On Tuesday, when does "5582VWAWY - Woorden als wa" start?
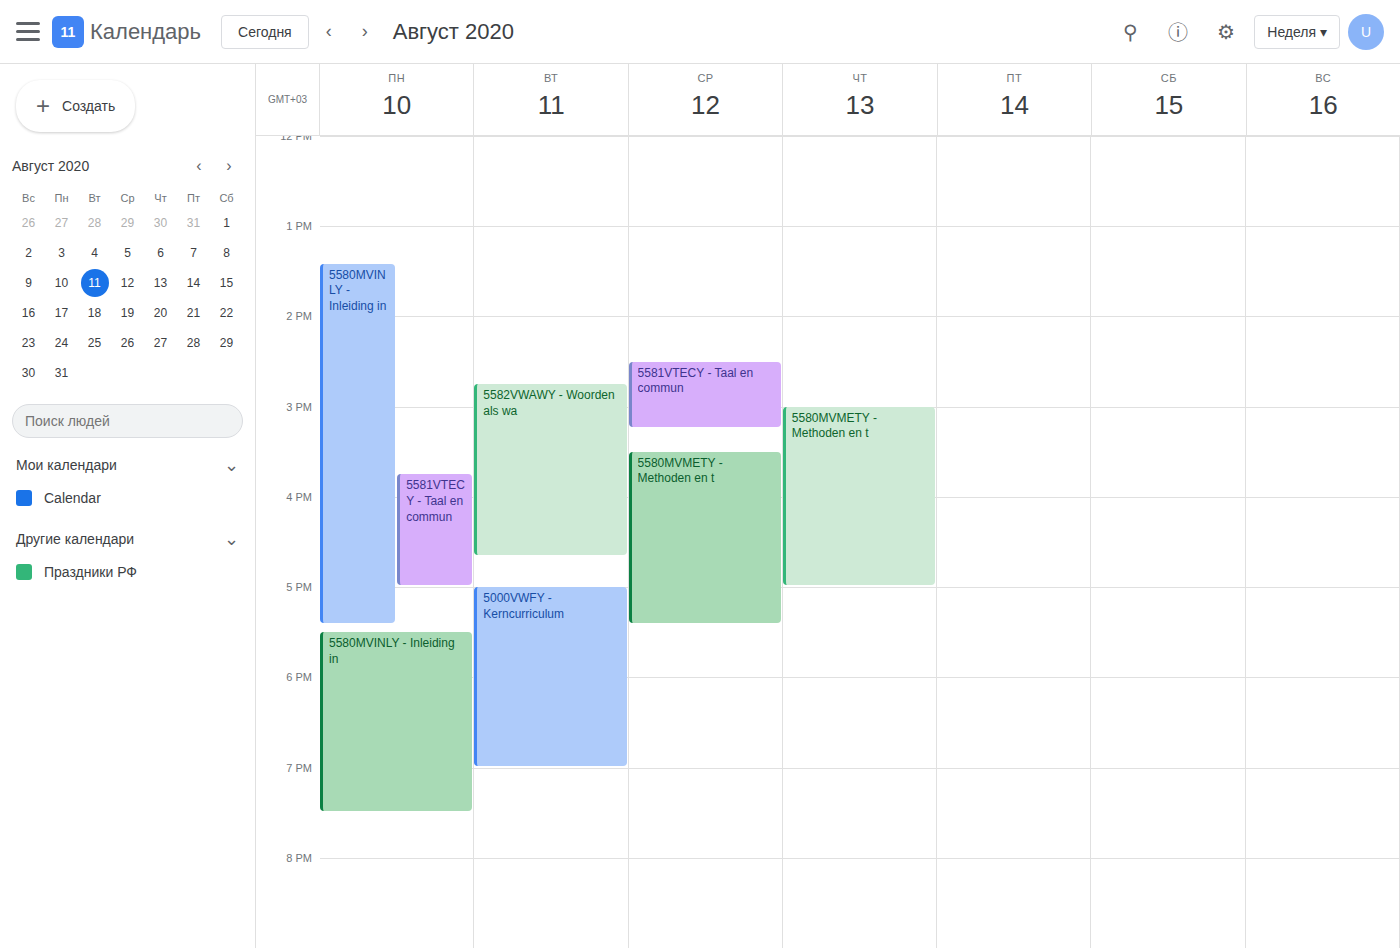
2:45 PM